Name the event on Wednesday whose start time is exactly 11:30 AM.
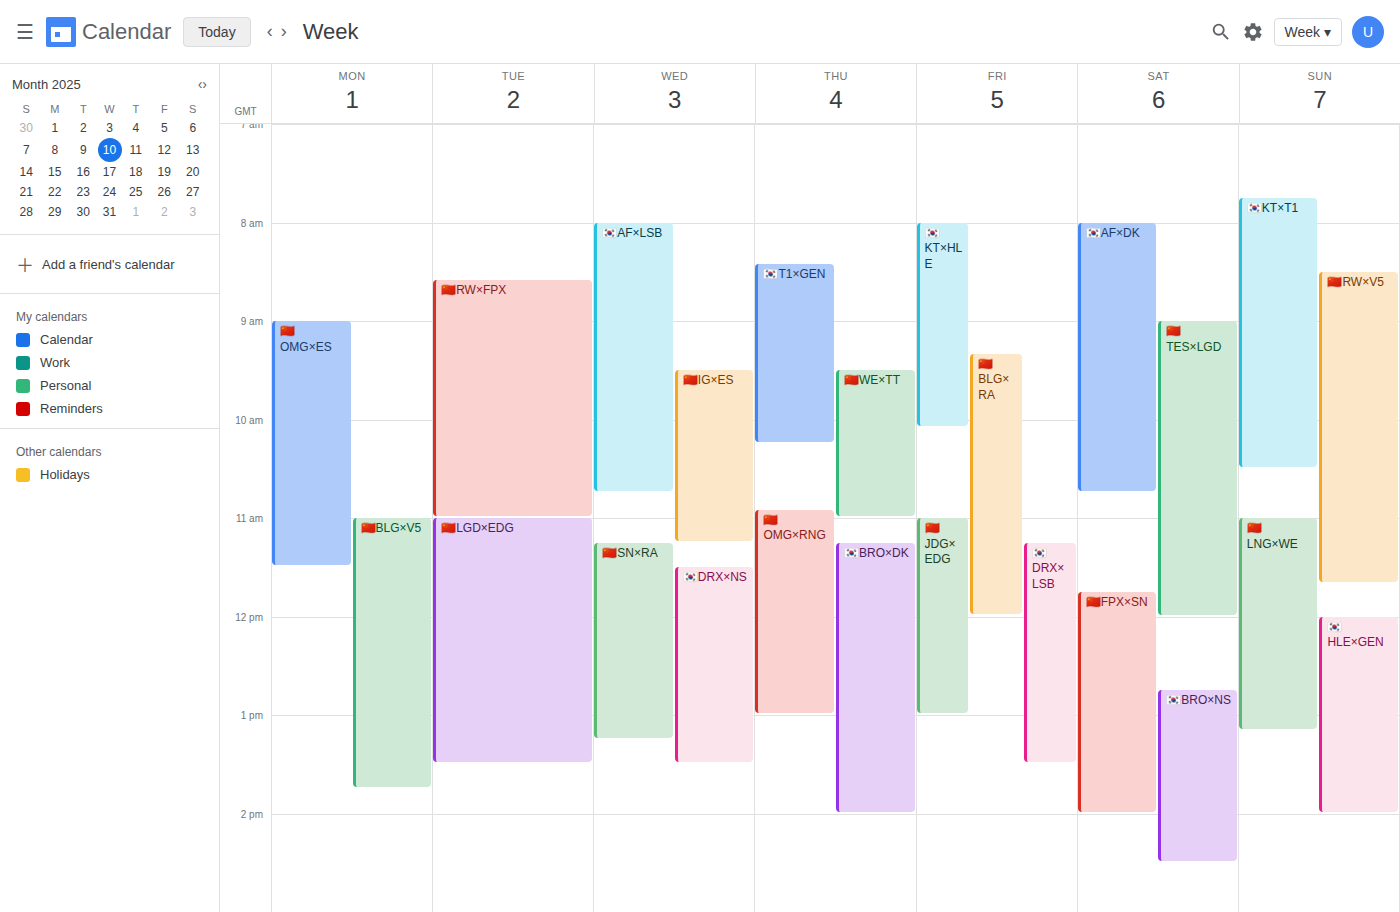
"🇰🇷DRX×NS"